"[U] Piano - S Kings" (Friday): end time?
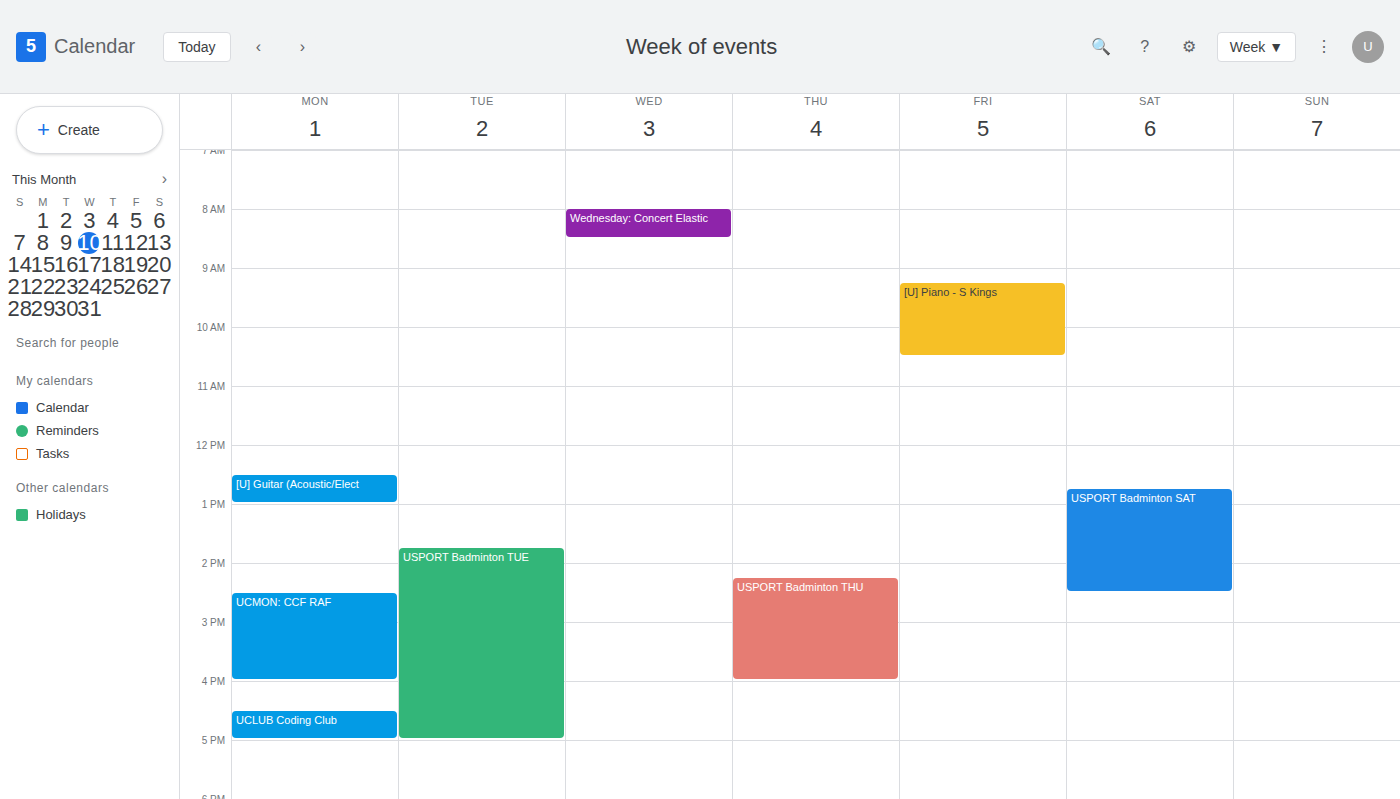
10:30